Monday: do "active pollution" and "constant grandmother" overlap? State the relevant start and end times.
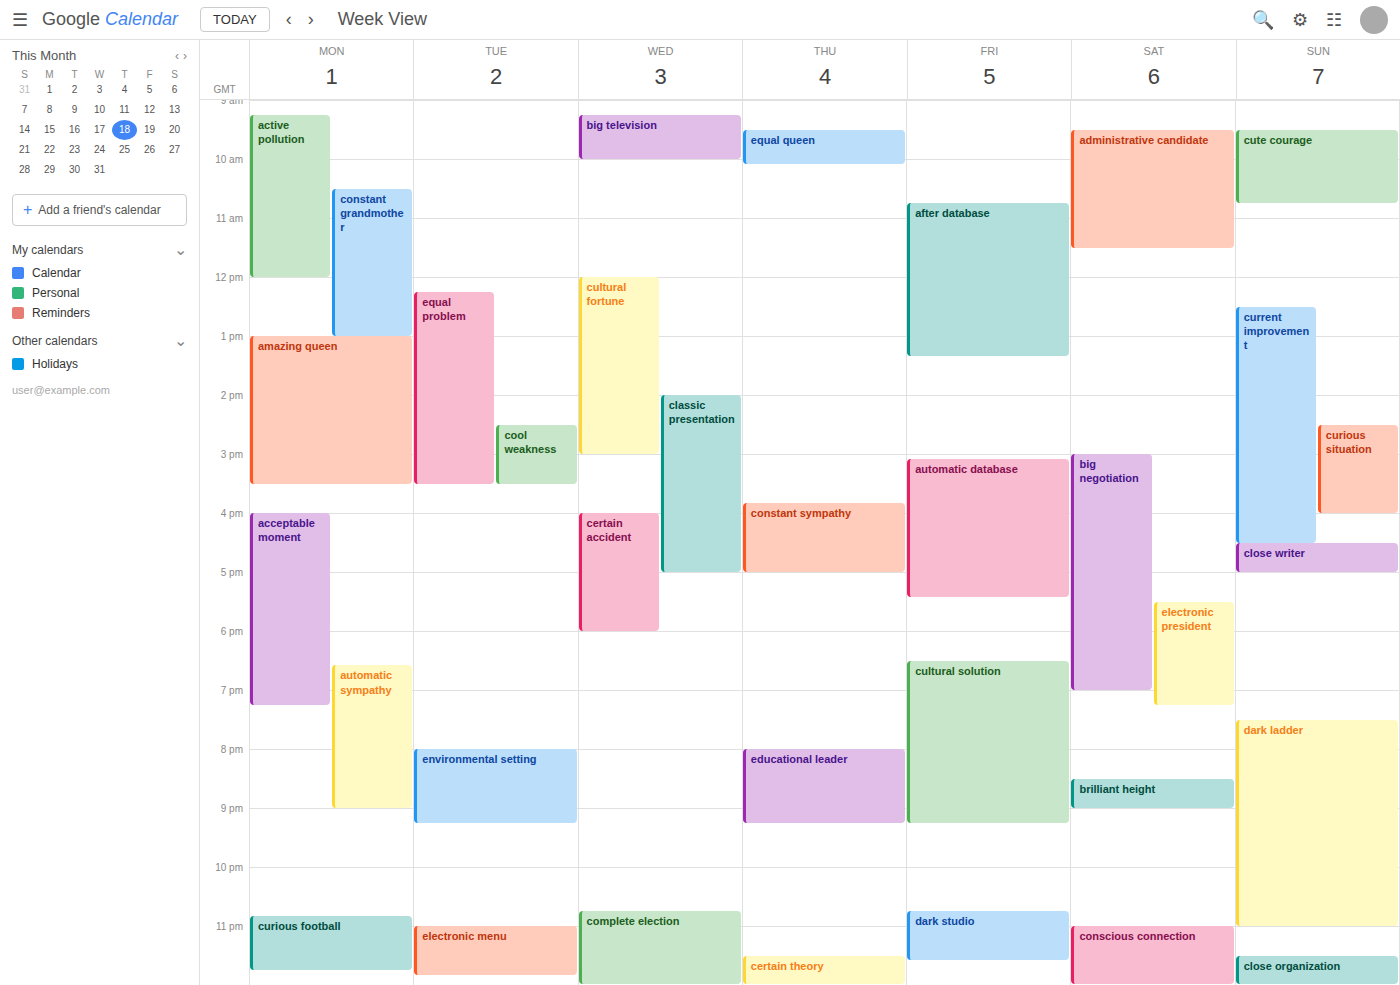
"constant grandmother" starts at 10:30 AM, before "active pollution" ends at 12:00 PM -- they overlap.